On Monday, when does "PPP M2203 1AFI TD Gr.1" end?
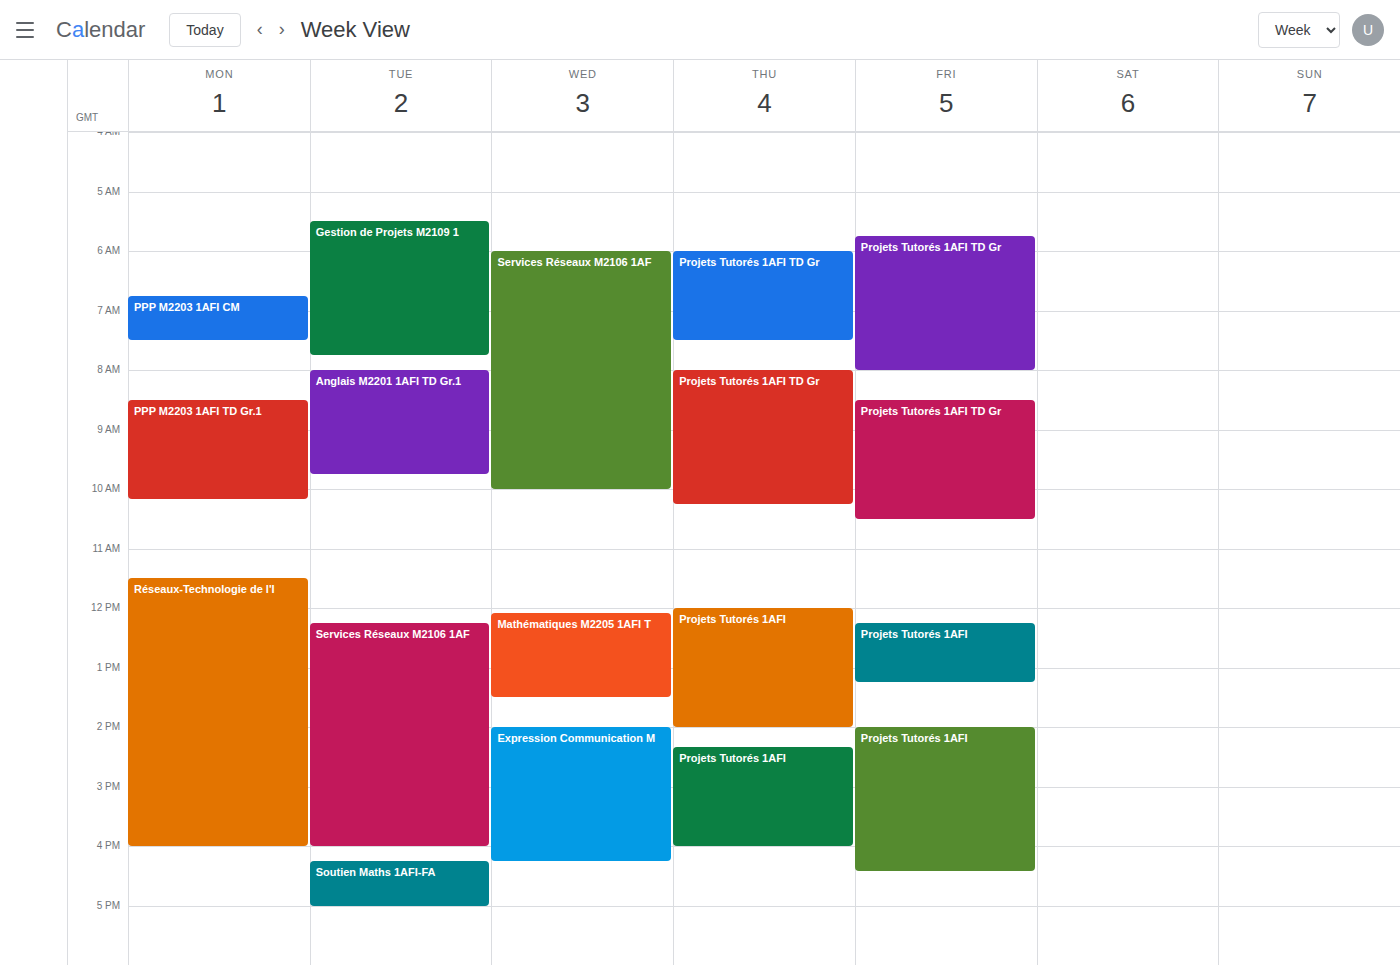
10:10 AM